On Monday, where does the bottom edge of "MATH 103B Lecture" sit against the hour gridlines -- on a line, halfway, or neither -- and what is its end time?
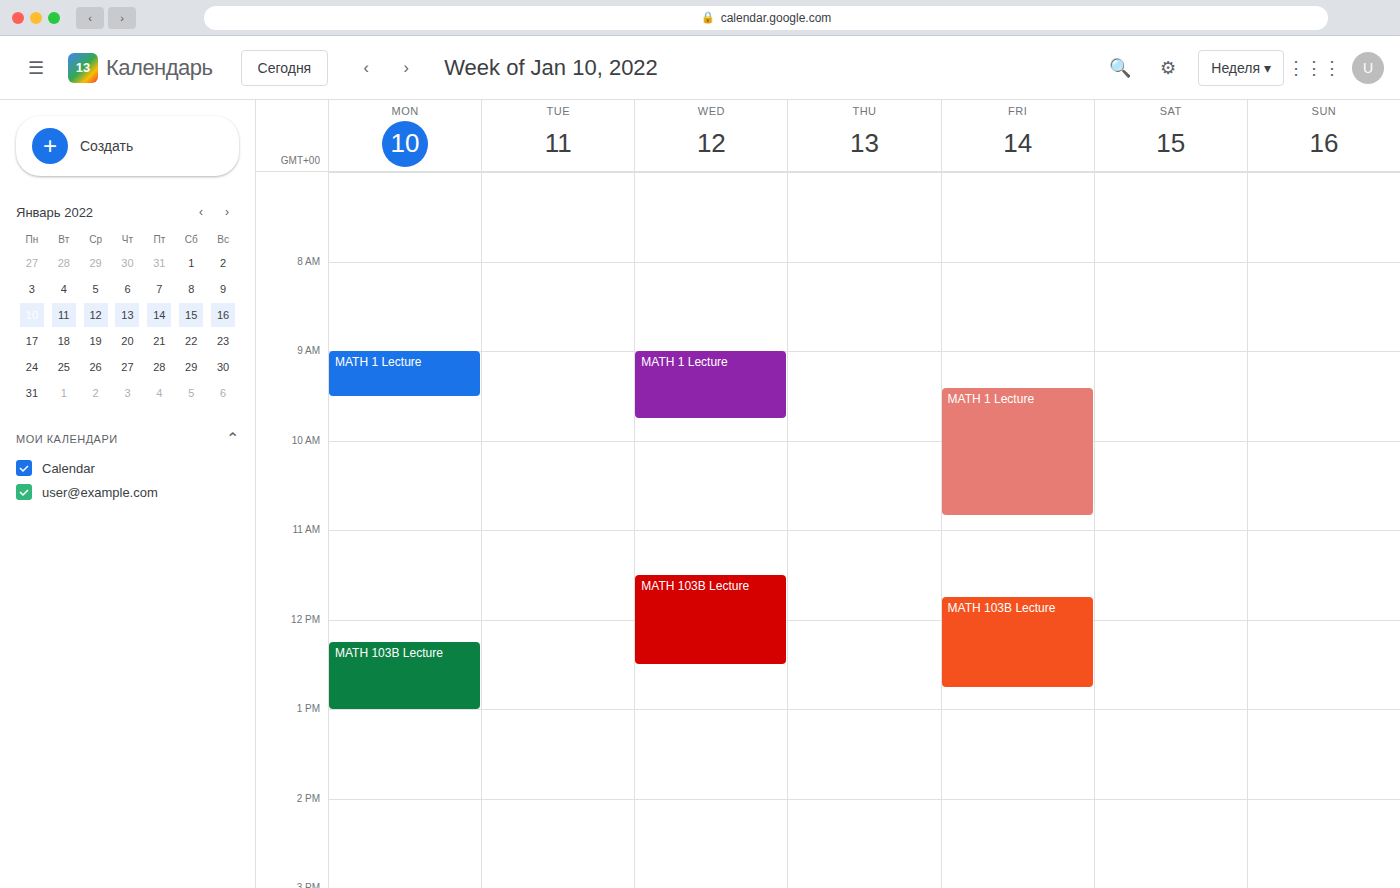
13:00 -- exactly on the 13:00 line.